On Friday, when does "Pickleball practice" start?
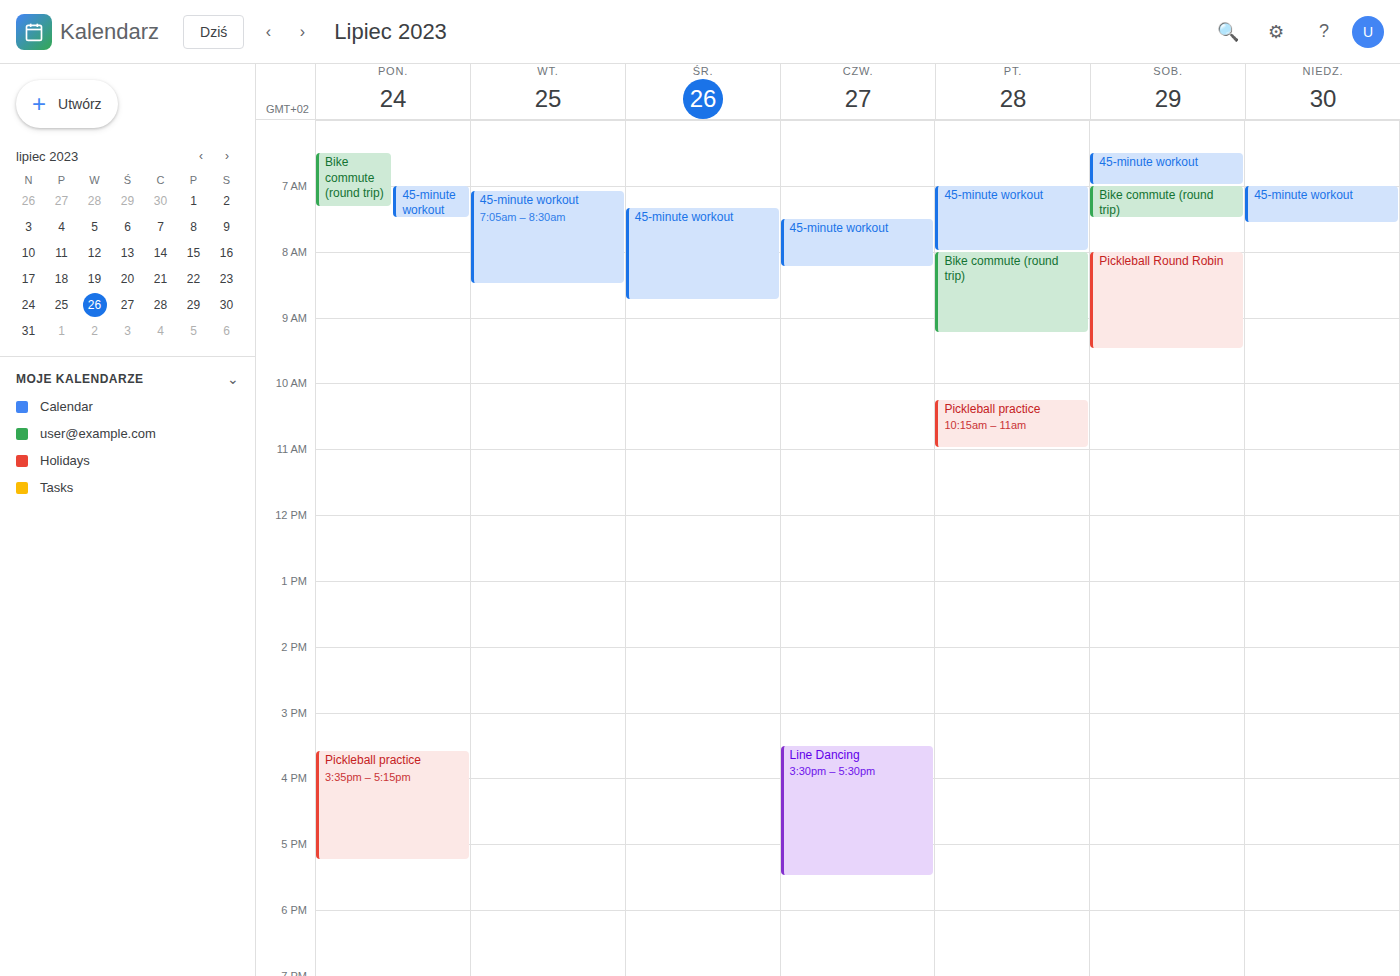
10:15 AM